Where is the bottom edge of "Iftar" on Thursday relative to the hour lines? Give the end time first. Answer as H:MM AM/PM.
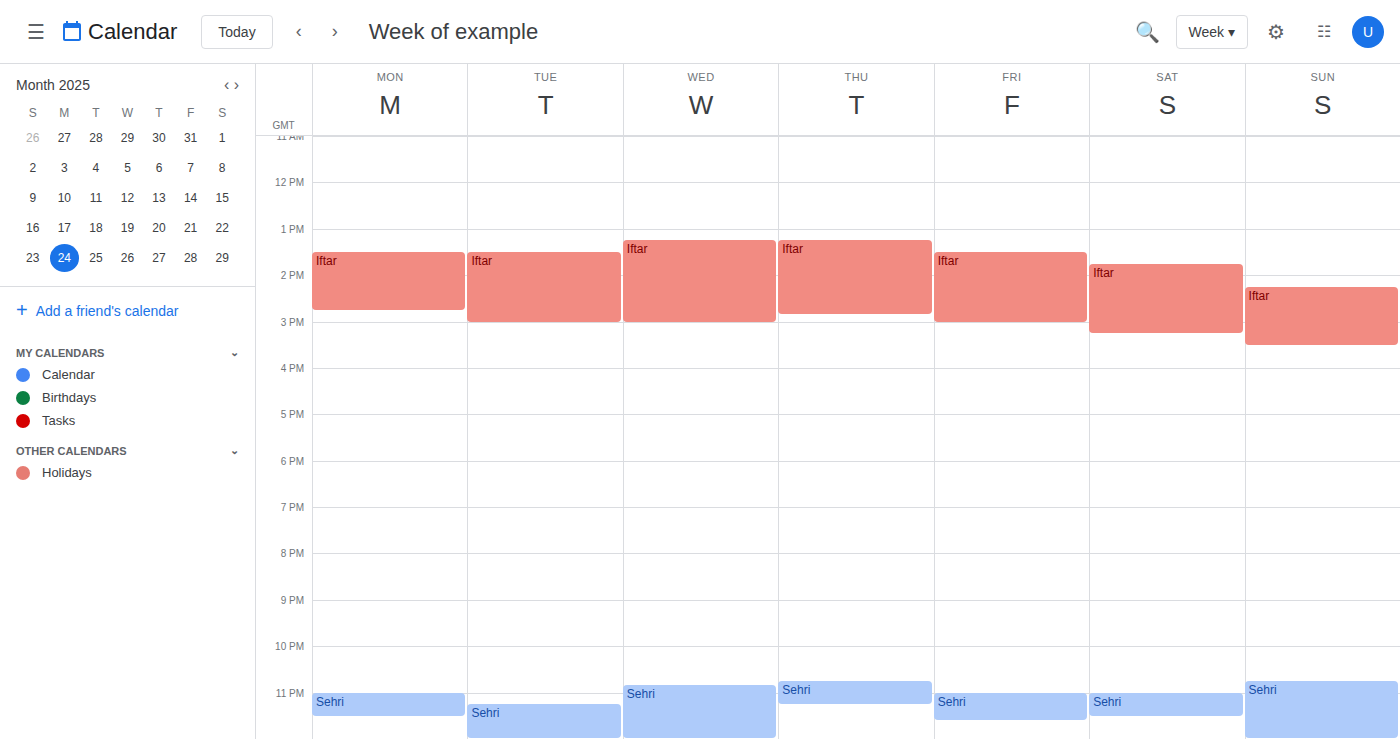
2:50 PM -- neither: 50 minutes below the 2 PM line and 10 minutes above the 3 PM line.